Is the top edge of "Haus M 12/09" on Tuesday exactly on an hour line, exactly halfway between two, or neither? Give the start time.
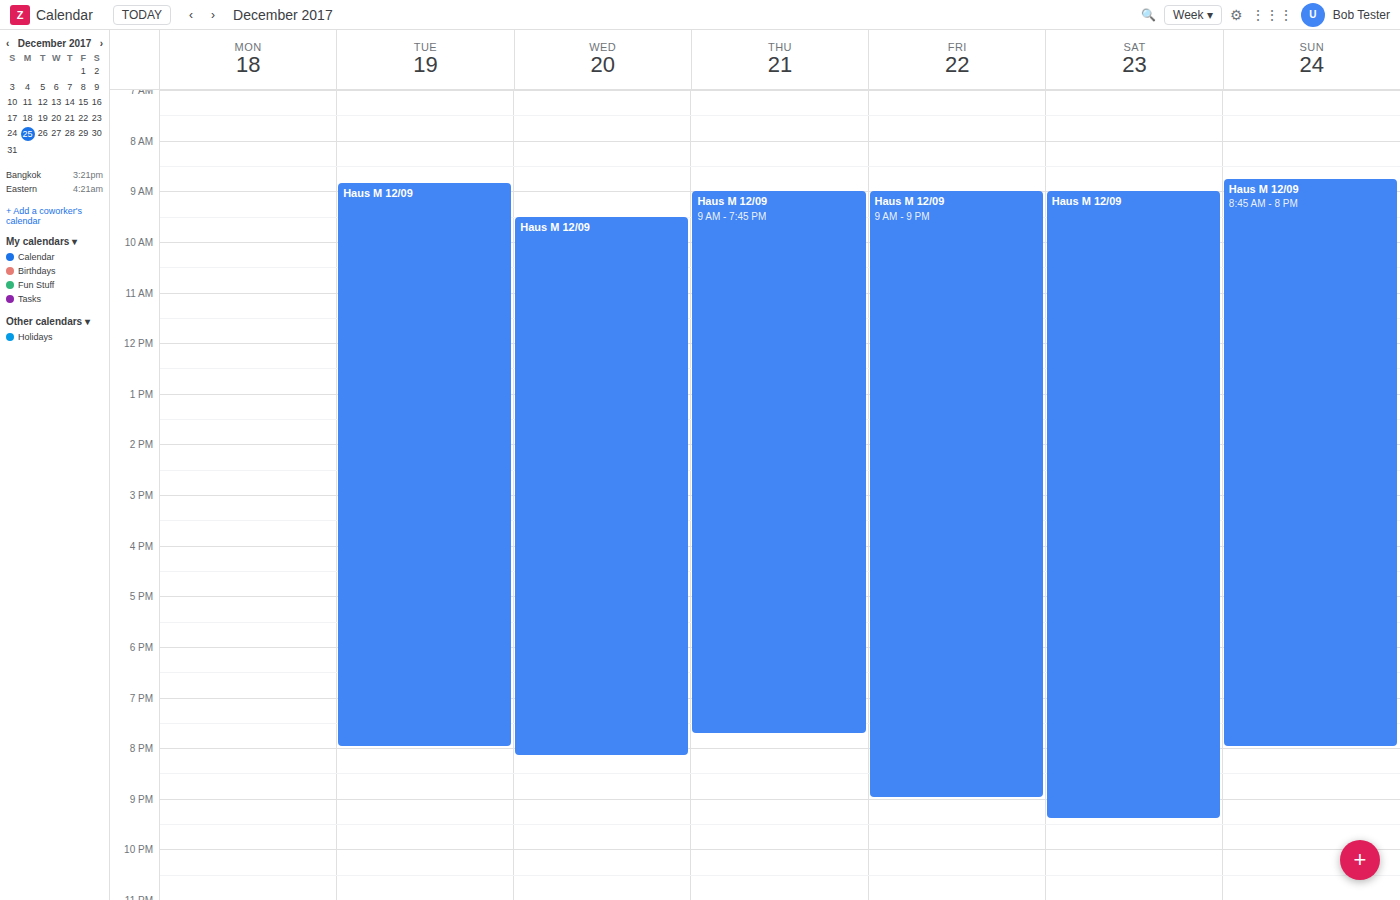
8:50 AM -- neither: 50 minutes below the 8 AM line and 10 minutes above the 9 AM line.